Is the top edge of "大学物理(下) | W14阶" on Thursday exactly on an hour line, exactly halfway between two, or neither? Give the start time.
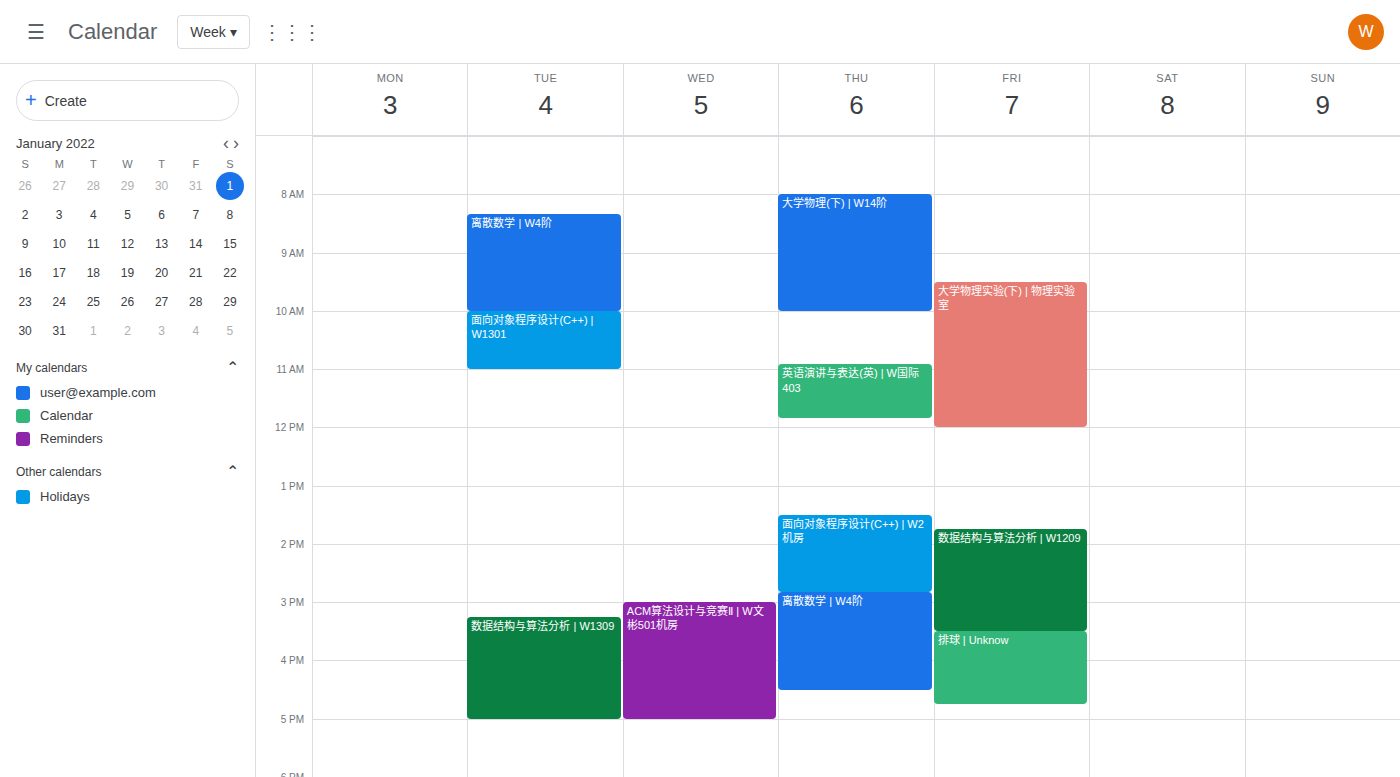
8:00 AM -- exactly on the 8 AM line.